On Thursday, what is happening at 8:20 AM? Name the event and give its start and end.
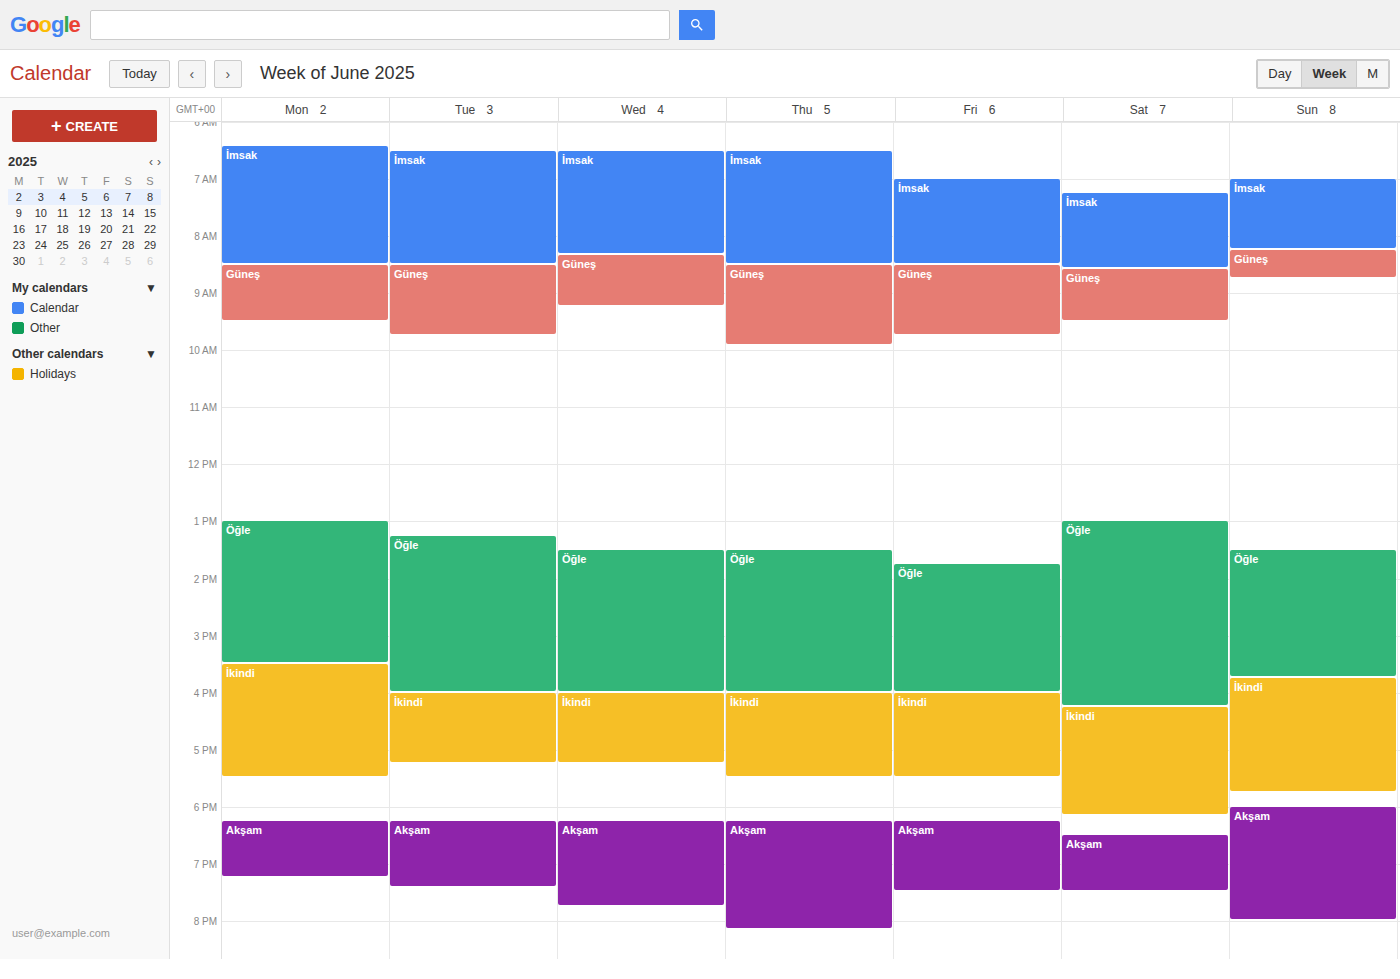
"İmsak", 6:30 AM to 8:30 AM